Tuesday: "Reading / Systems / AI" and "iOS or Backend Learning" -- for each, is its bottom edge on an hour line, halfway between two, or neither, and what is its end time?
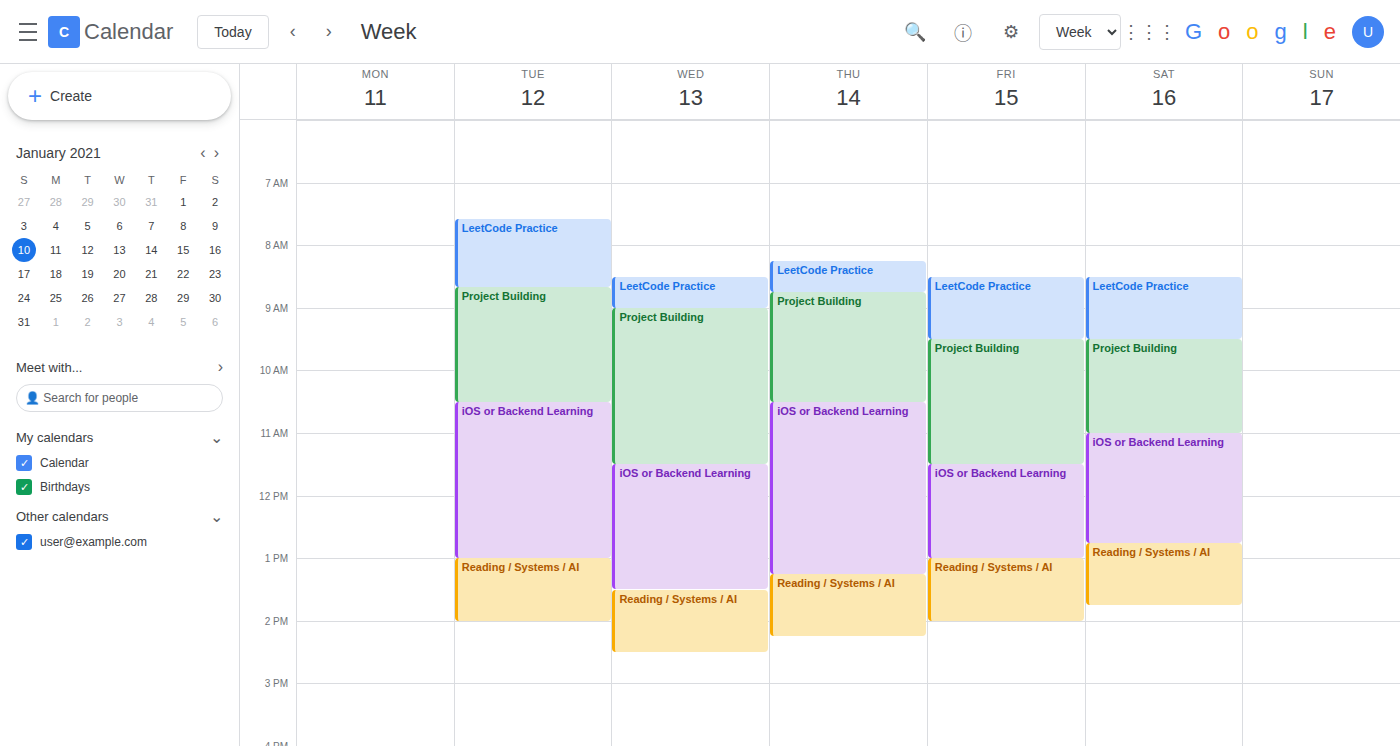
"Reading / Systems / AI": 2:00 PM, exactly on the 2 PM line. "iOS or Backend Learning": 1:00 PM, exactly on the 1 PM line.